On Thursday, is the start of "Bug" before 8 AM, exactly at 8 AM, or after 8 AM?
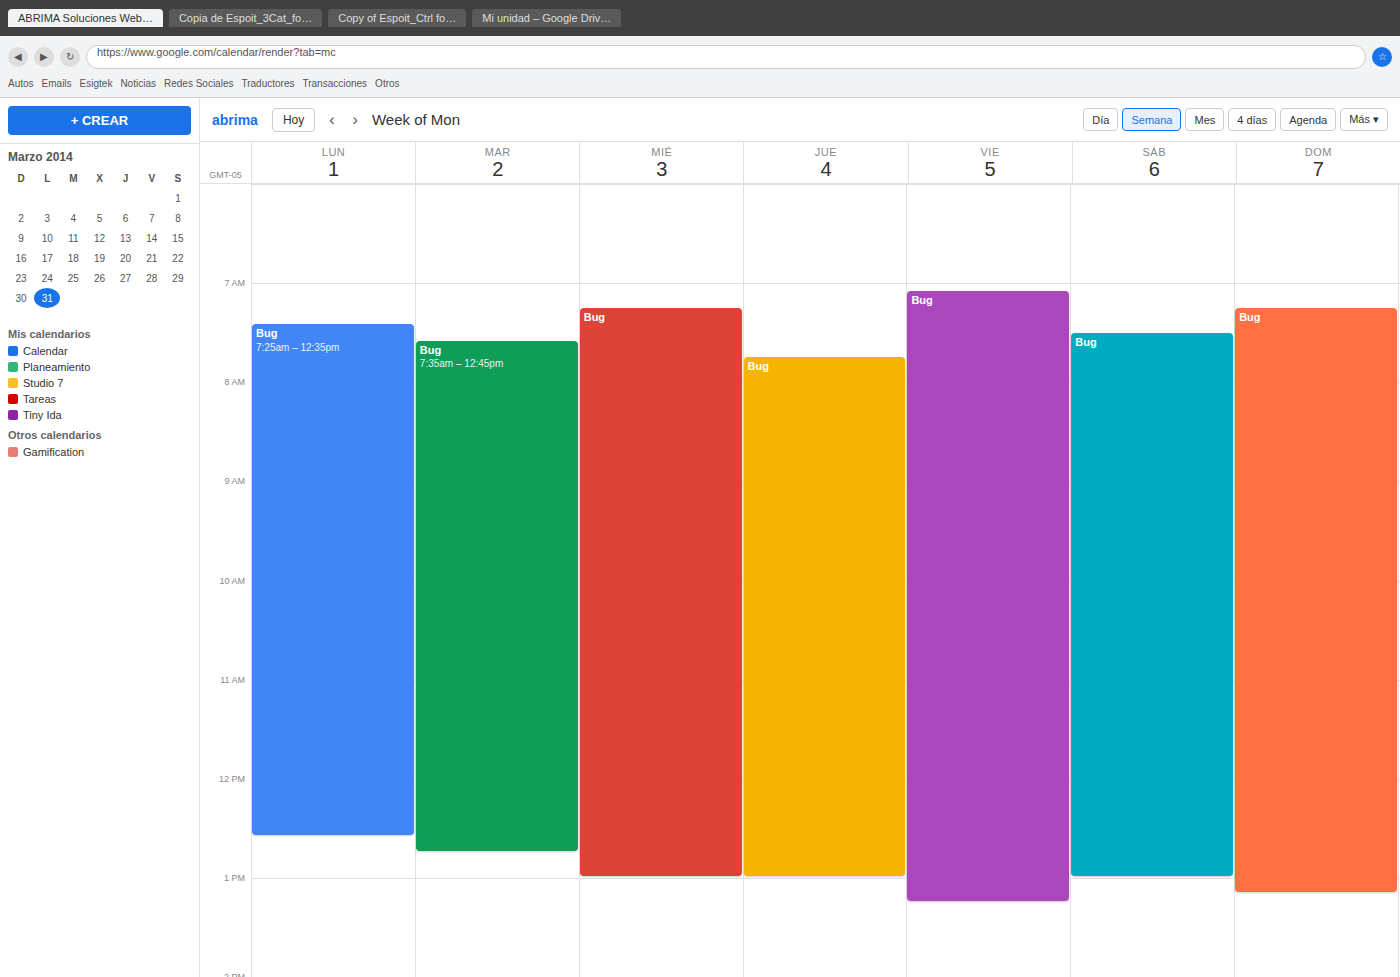
7:45 AM -- before 8 AM, 15 minutes above the 8 AM line.